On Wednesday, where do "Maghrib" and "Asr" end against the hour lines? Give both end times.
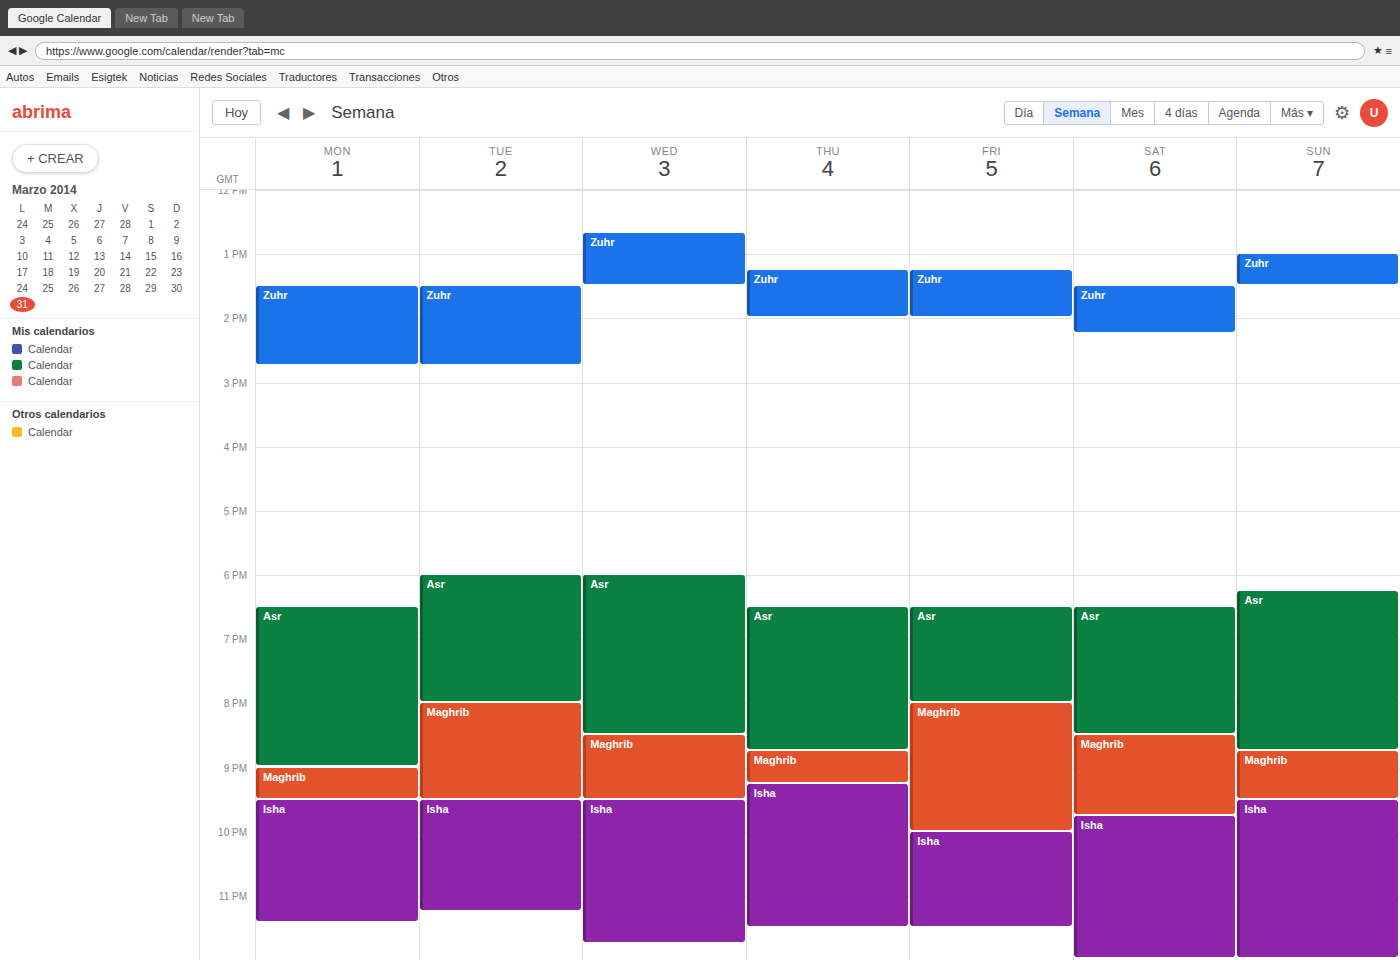
"Maghrib": 9:30 PM, halfway between the 9 PM and 10 PM lines. "Asr": 8:30 PM, halfway between the 8 PM and 9 PM lines.